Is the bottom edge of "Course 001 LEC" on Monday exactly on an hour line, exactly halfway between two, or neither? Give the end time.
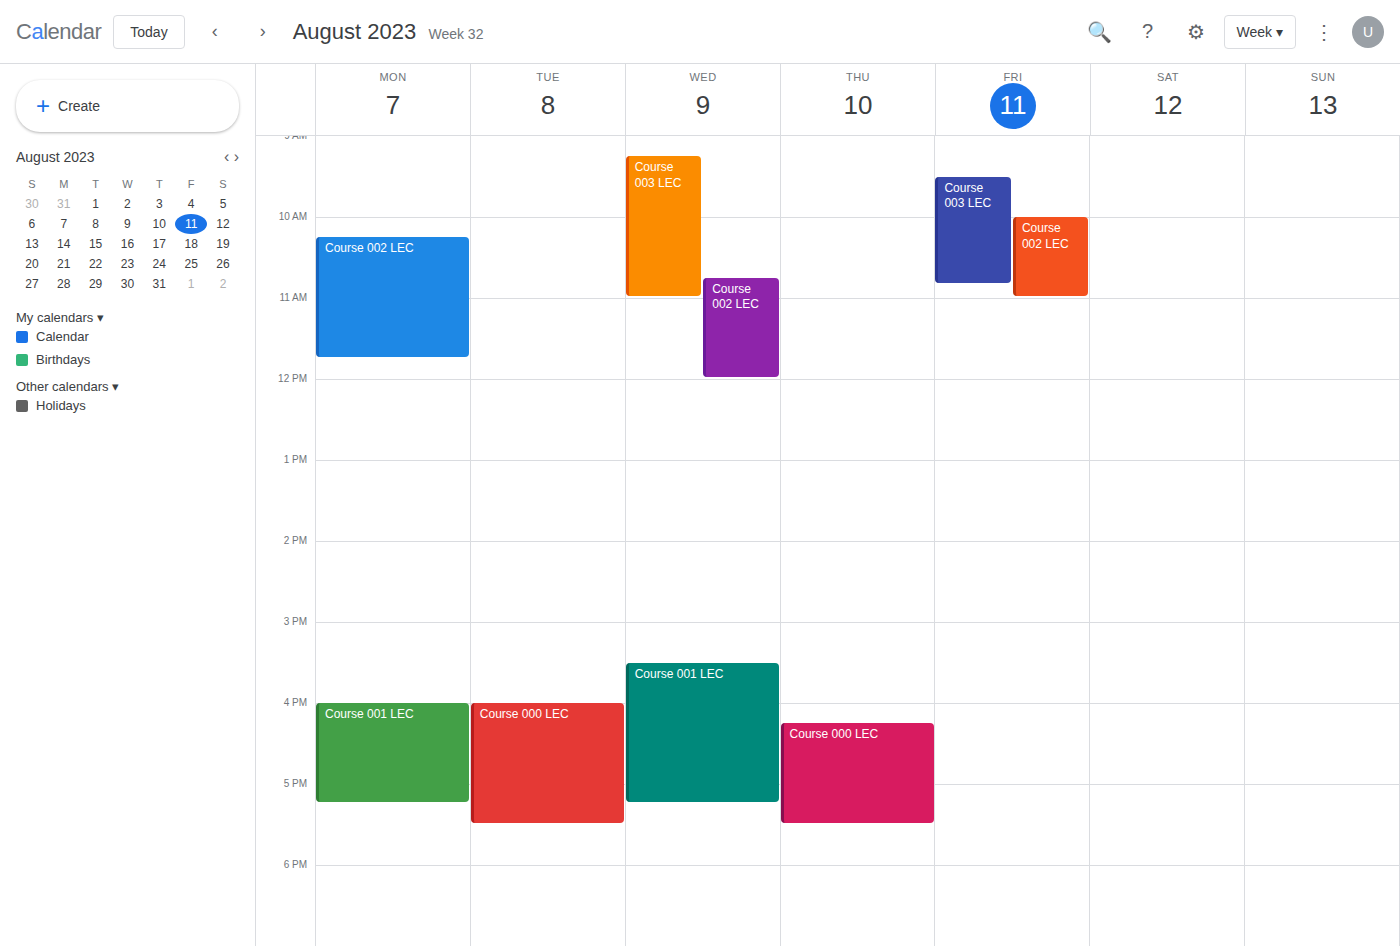
5:15 PM -- neither: a quarter of the way from the 5 PM line to the 6 PM line.